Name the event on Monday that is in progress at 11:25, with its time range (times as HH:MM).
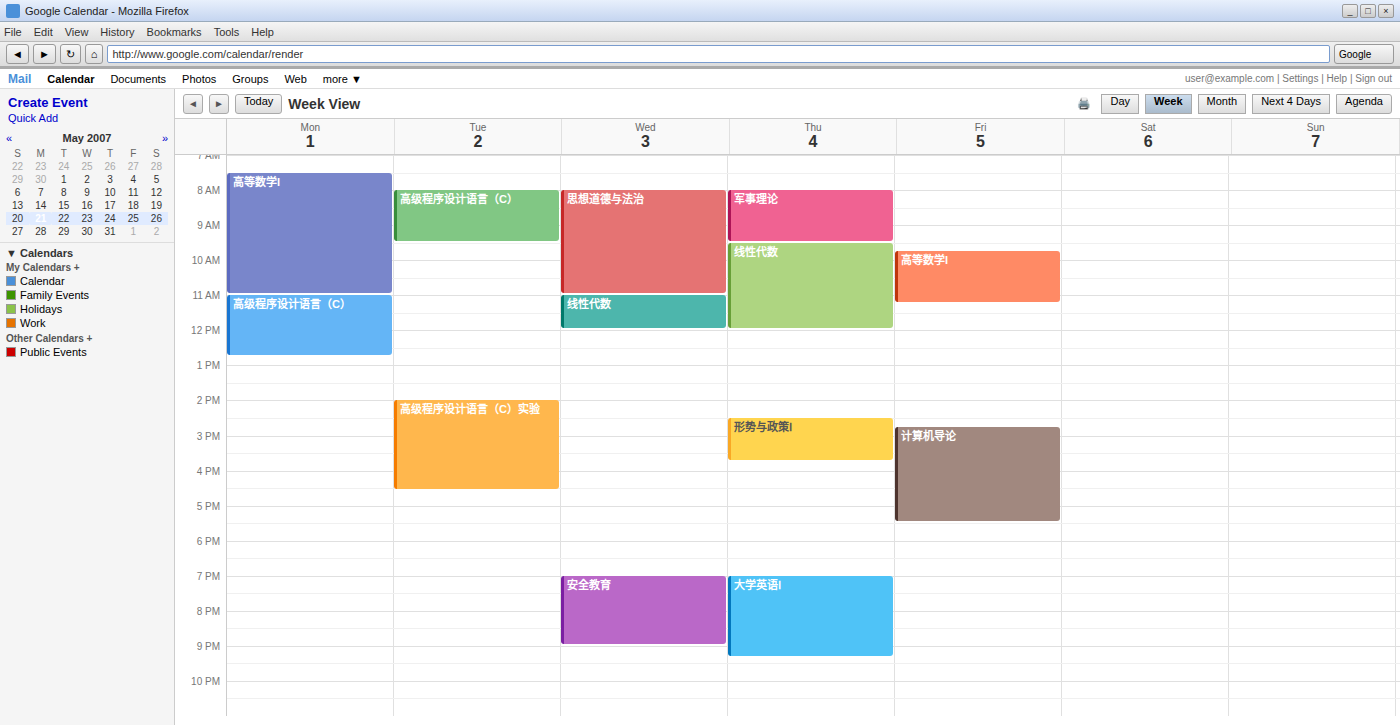
"高级程序设计语言（C）", 11:00 to 12:45